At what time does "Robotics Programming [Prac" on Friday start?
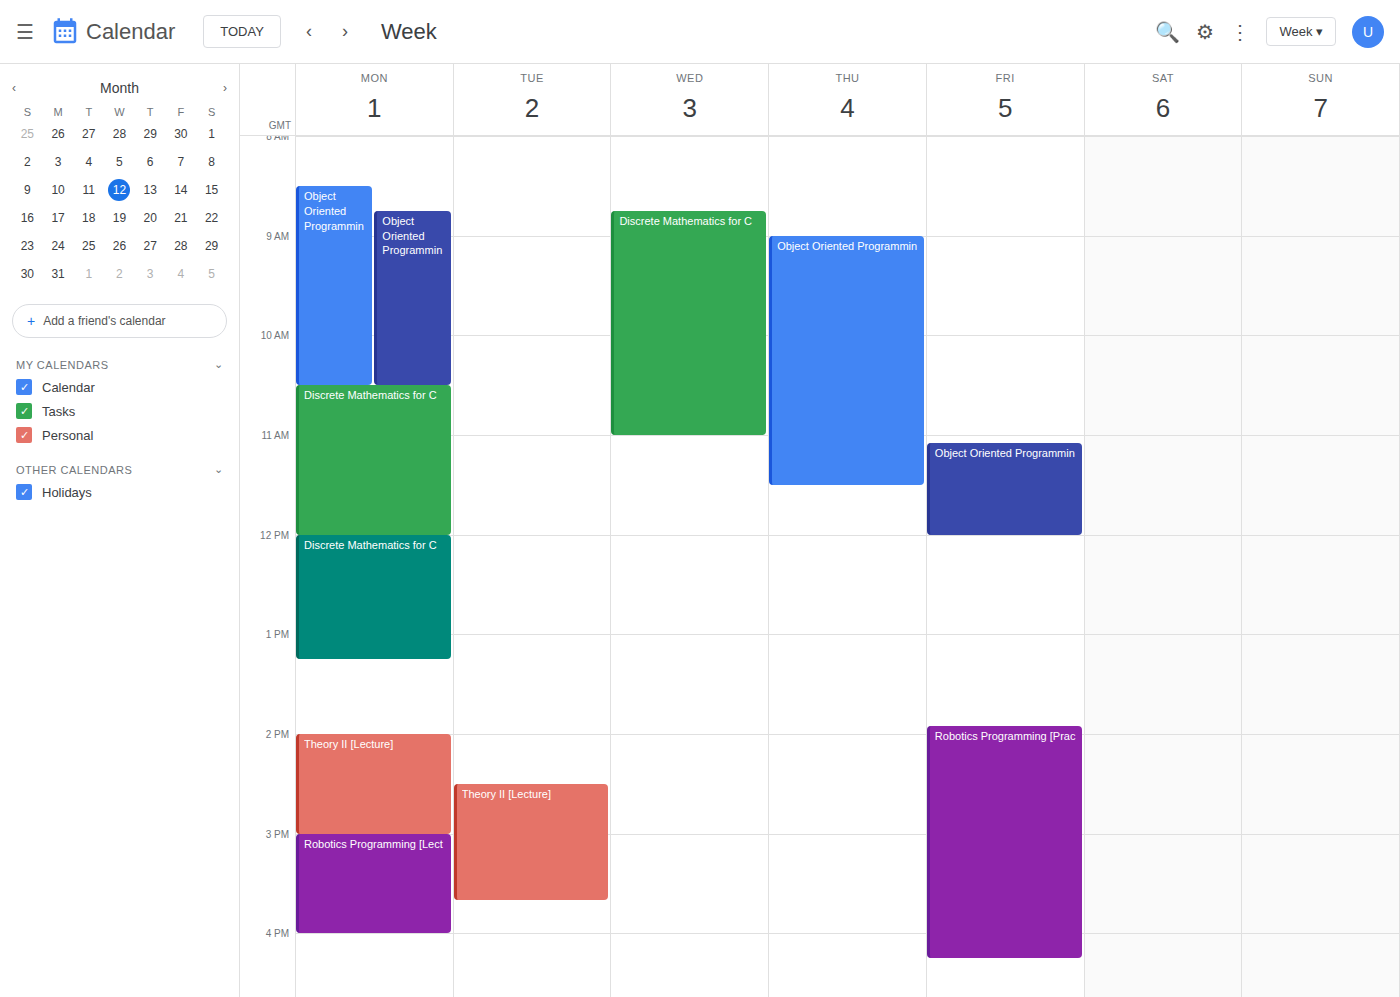
13:55